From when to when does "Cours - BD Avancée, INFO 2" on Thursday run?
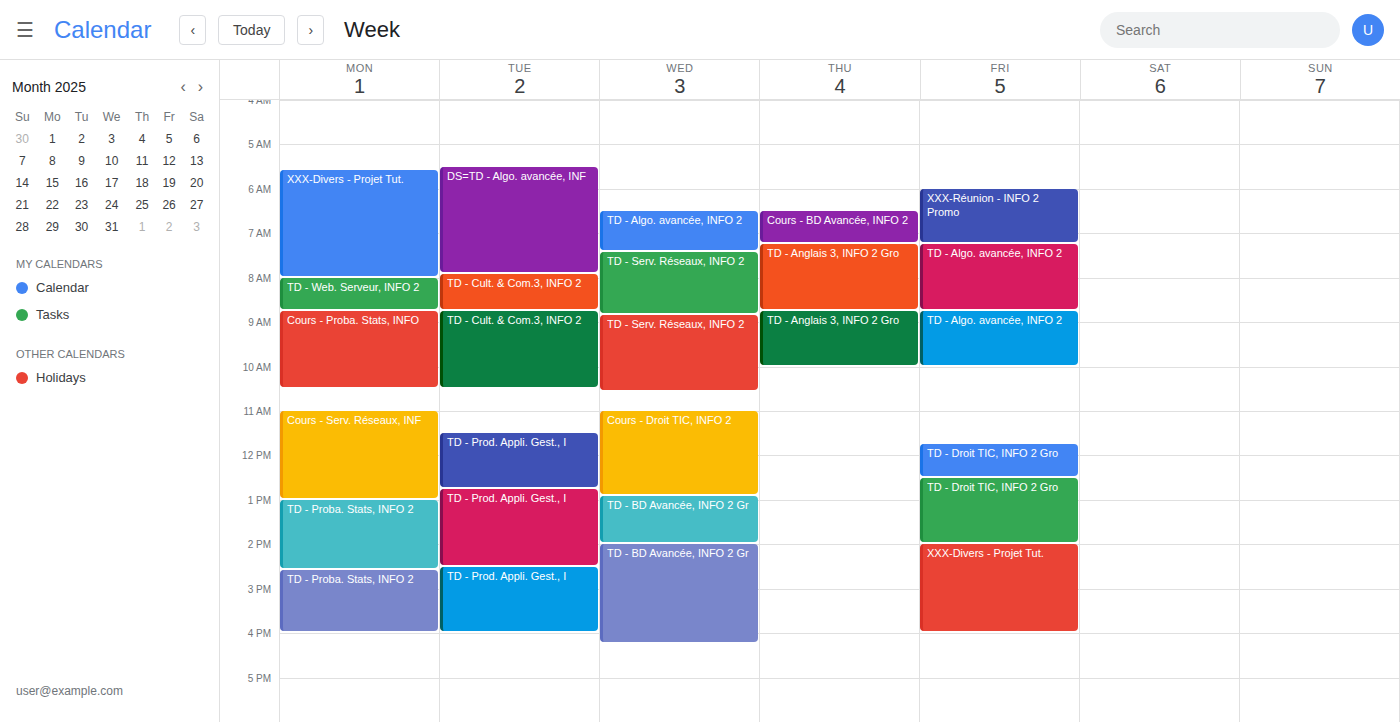
6:30 AM to 7:15 AM